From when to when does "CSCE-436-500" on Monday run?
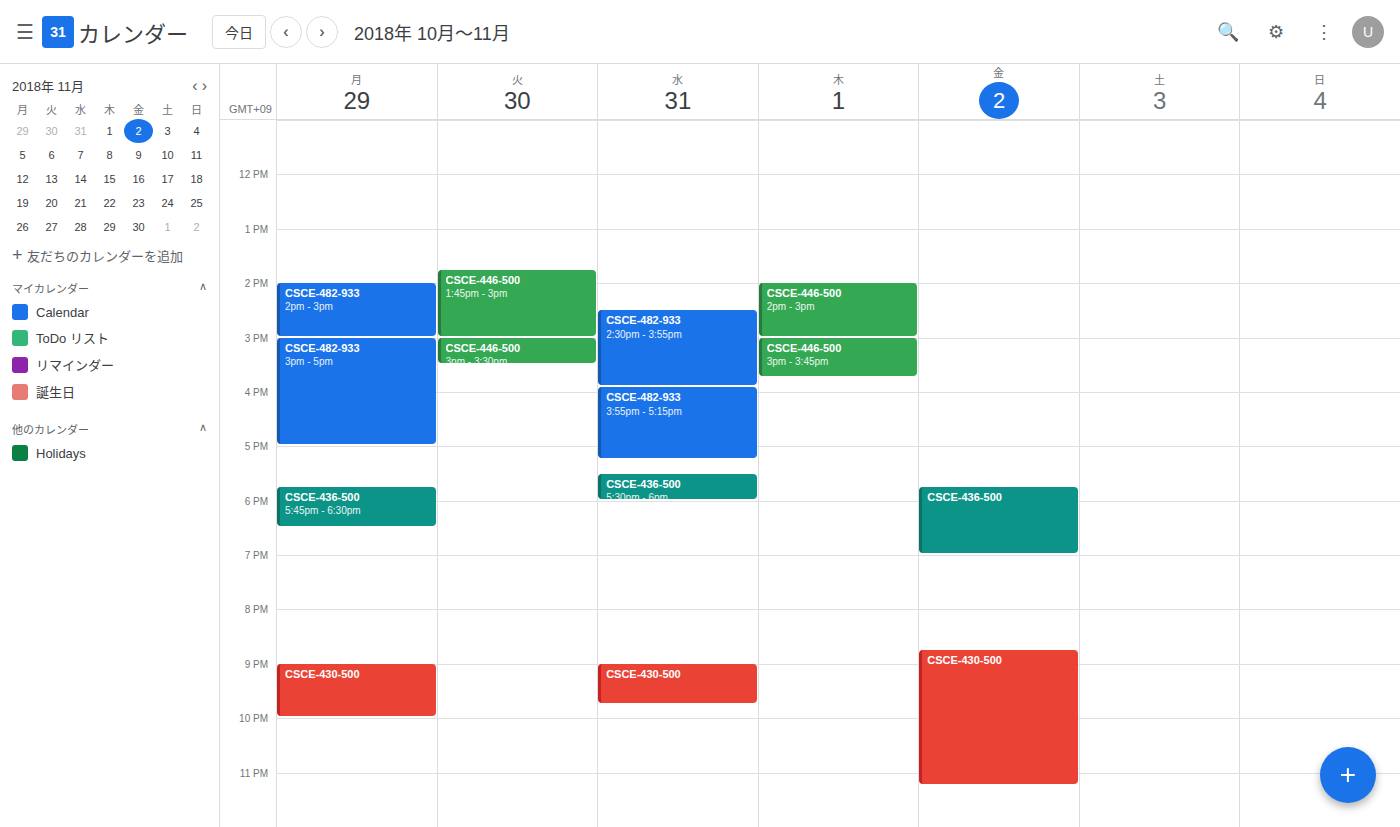
5:45 PM to 6:30 PM